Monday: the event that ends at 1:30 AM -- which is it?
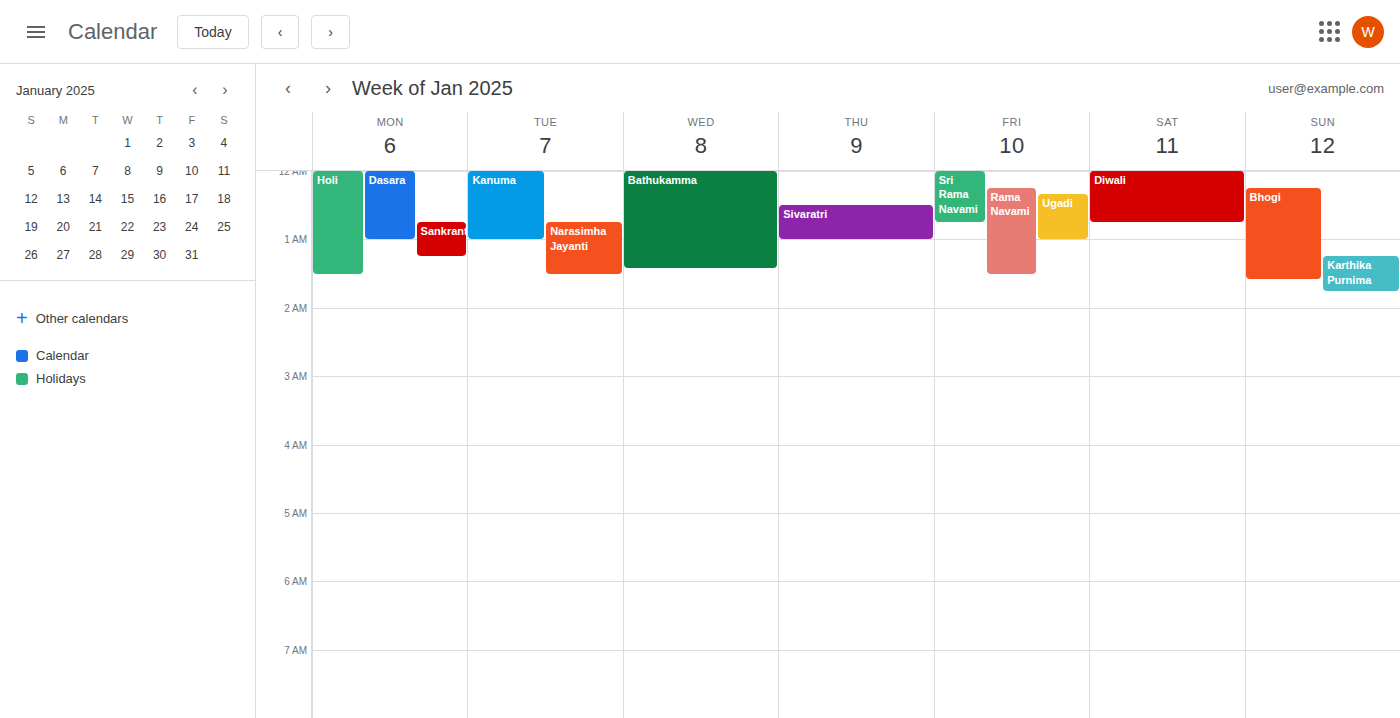
"Holi"